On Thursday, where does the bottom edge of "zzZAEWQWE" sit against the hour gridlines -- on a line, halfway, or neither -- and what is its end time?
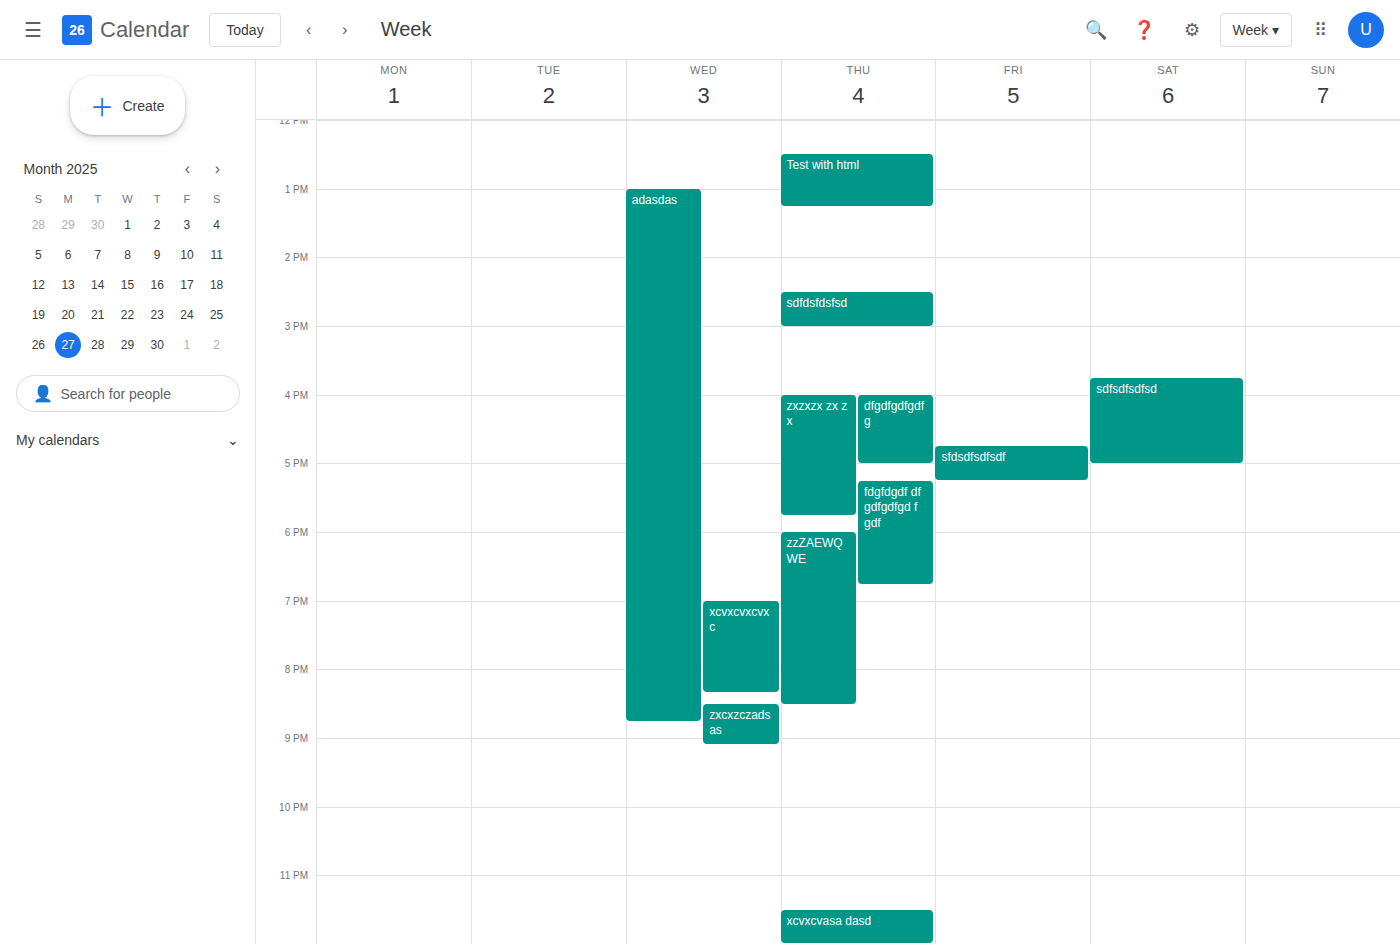
8:30 PM -- halfway between the 8 PM and 9 PM lines.